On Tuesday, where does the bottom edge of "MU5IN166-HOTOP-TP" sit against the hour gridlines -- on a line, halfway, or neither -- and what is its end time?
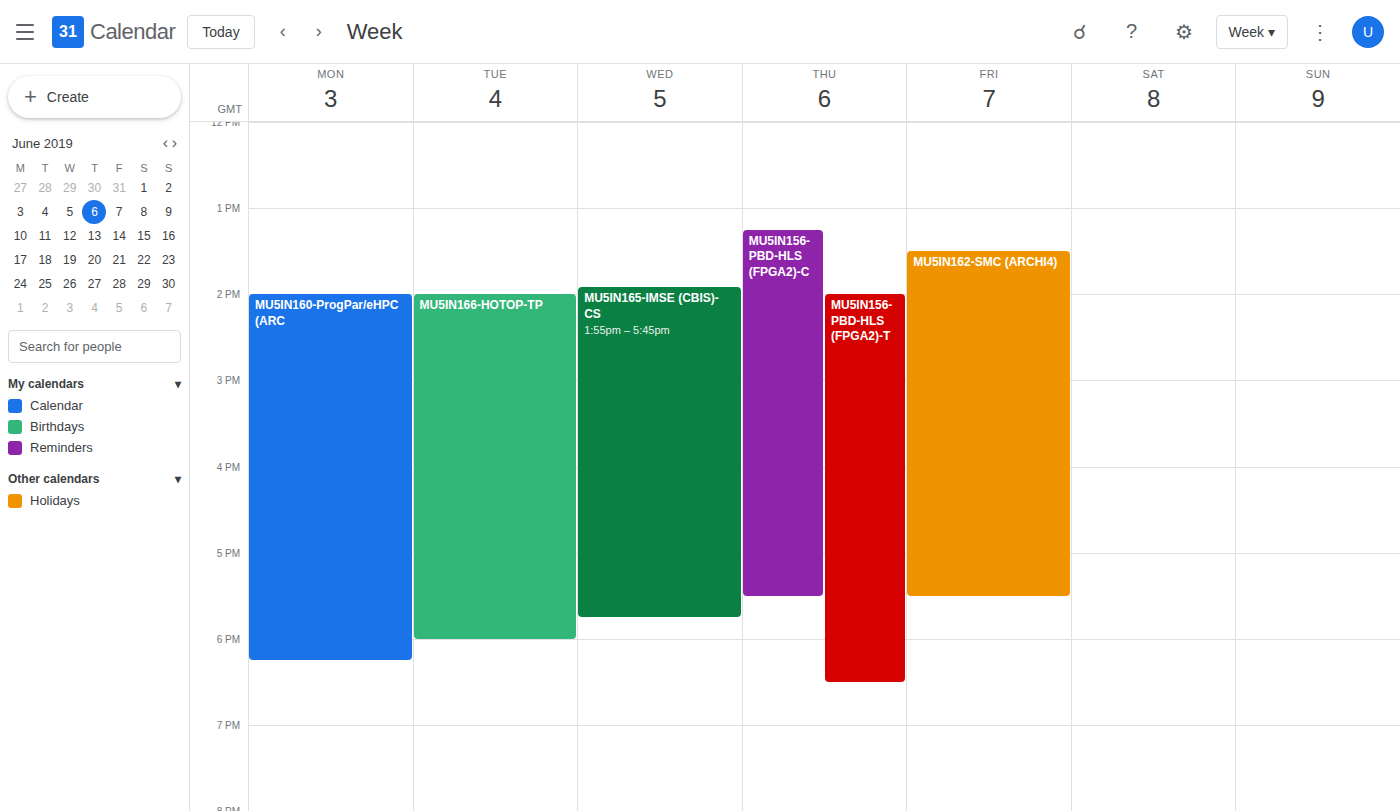
6:00 PM -- exactly on the 6 PM line.